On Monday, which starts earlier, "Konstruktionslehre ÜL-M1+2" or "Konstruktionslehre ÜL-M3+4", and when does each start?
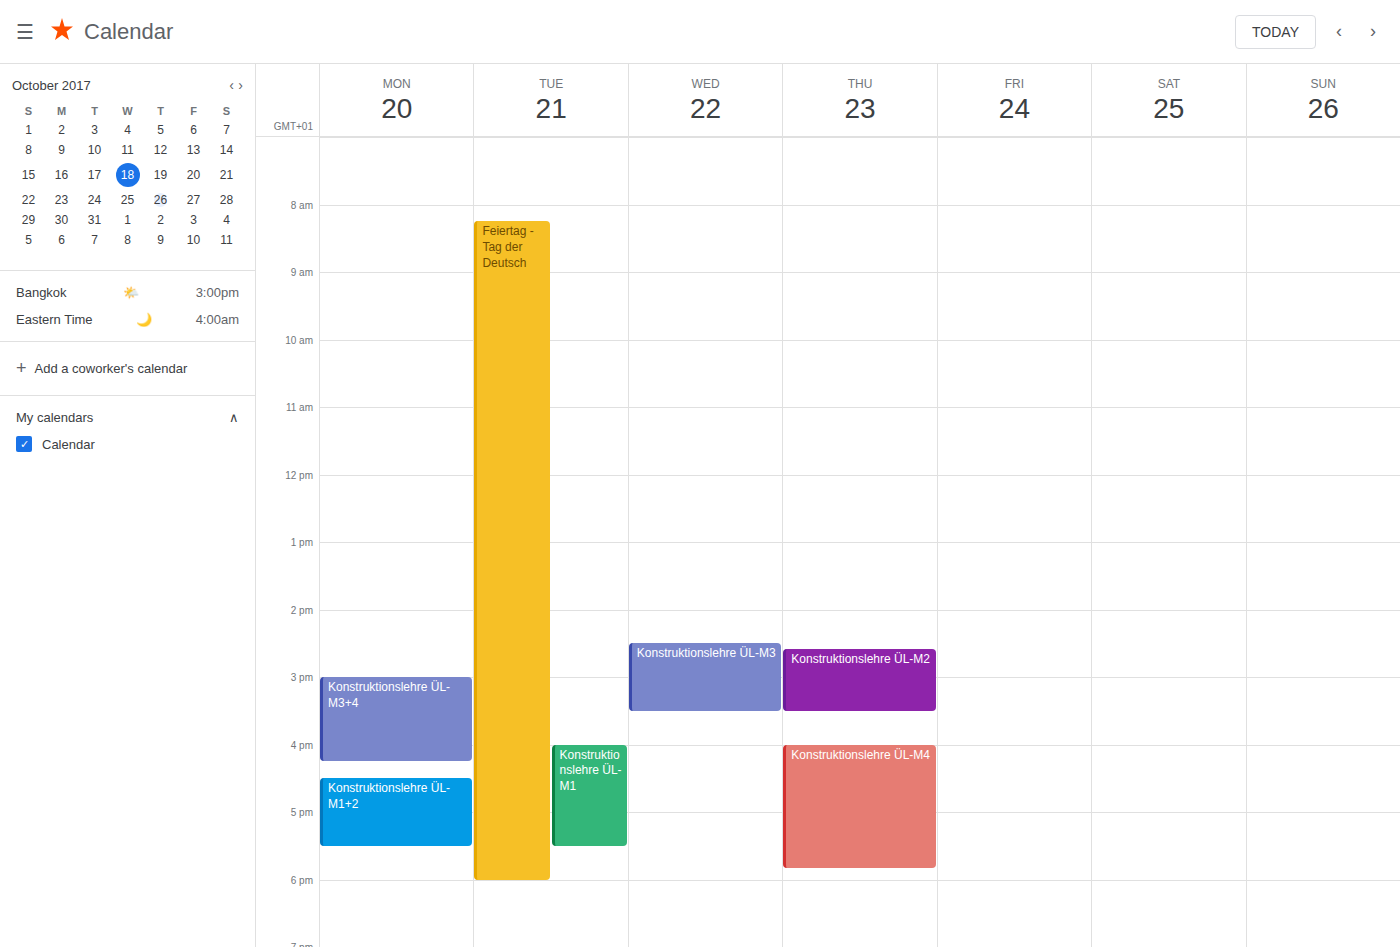
"Konstruktionslehre ÜL-M3+4" 15:00; "Konstruktionslehre ÜL-M1+2" 16:30.